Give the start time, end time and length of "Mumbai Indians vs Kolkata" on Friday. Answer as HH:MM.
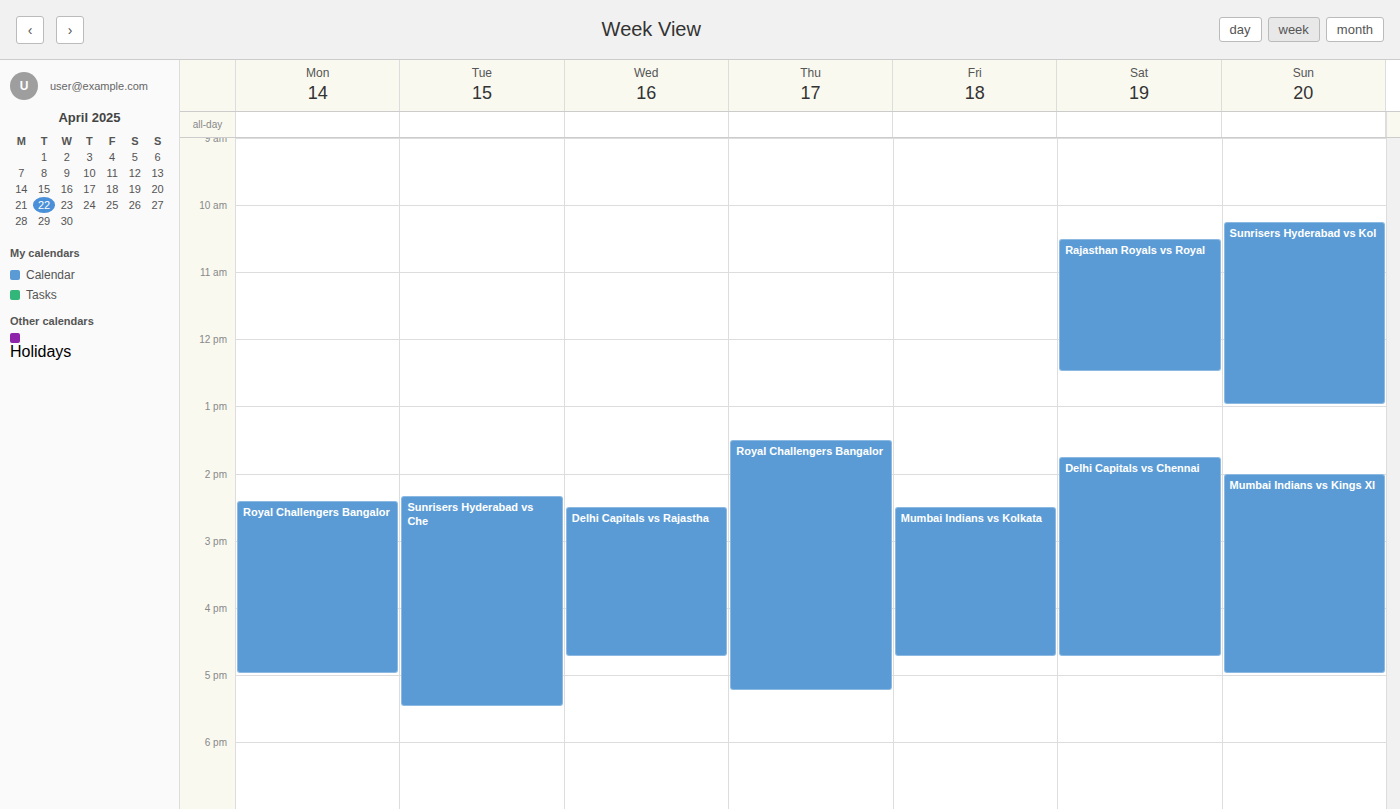
14:30 to 16:45, 2 hours 15 minutes